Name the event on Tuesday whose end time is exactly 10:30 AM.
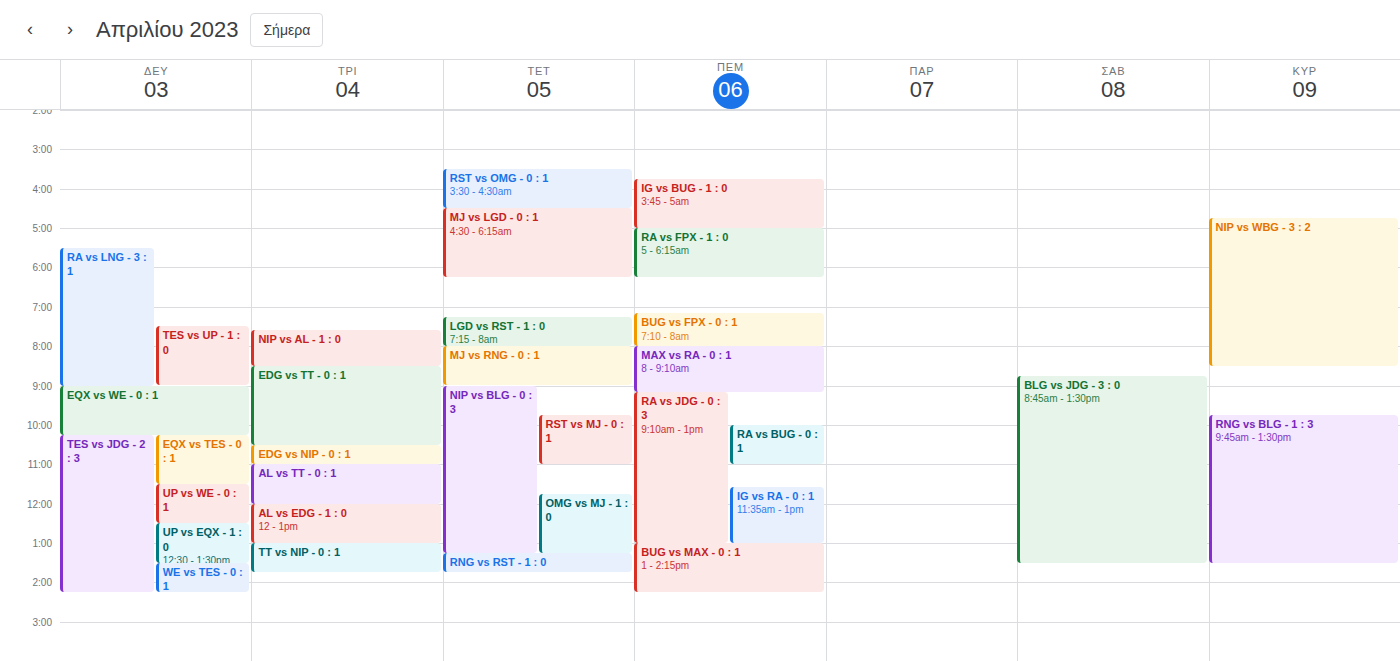
"EDG vs TT - 0 : 1"